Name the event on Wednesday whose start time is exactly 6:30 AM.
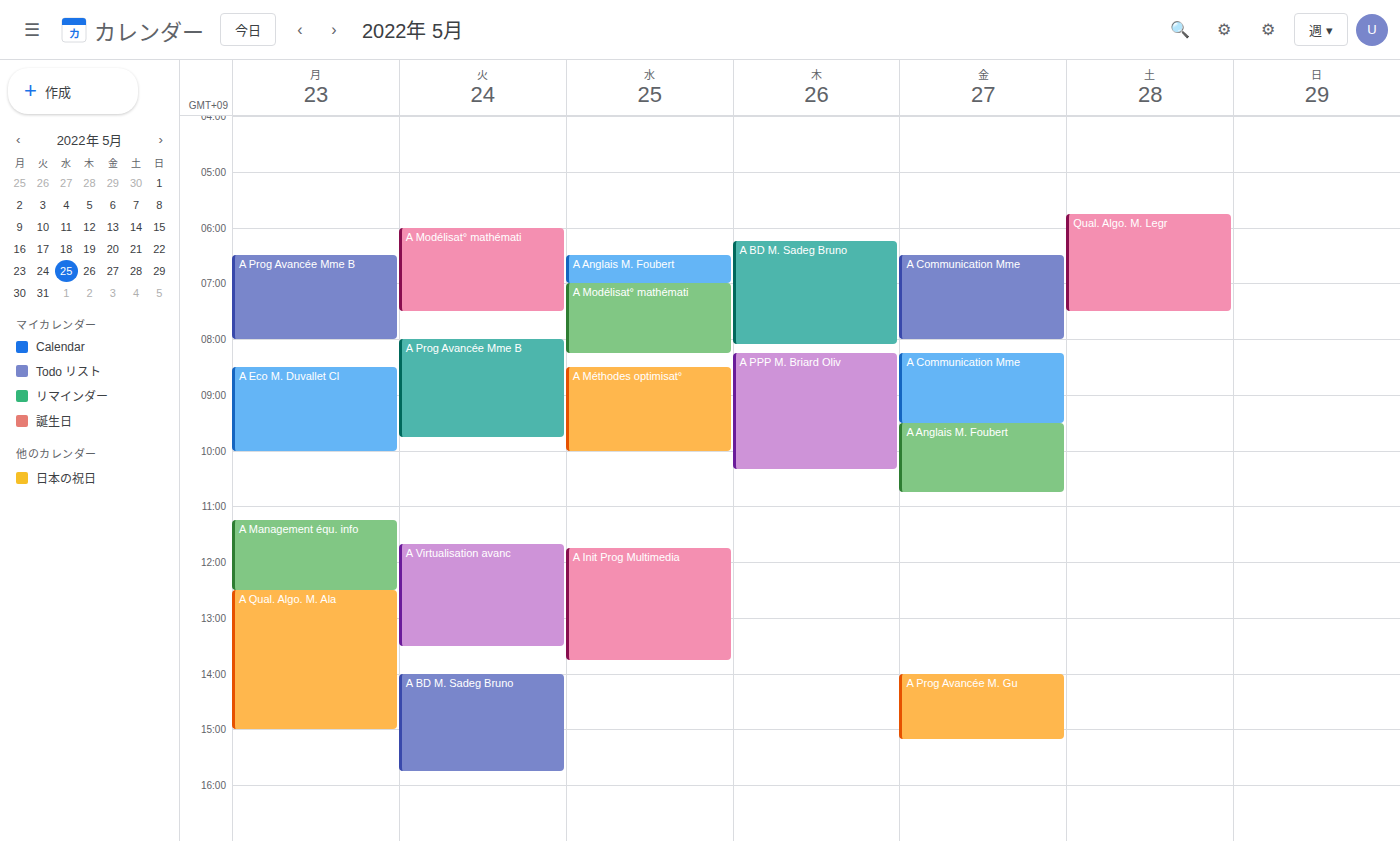
"A Anglais M. Foubert"